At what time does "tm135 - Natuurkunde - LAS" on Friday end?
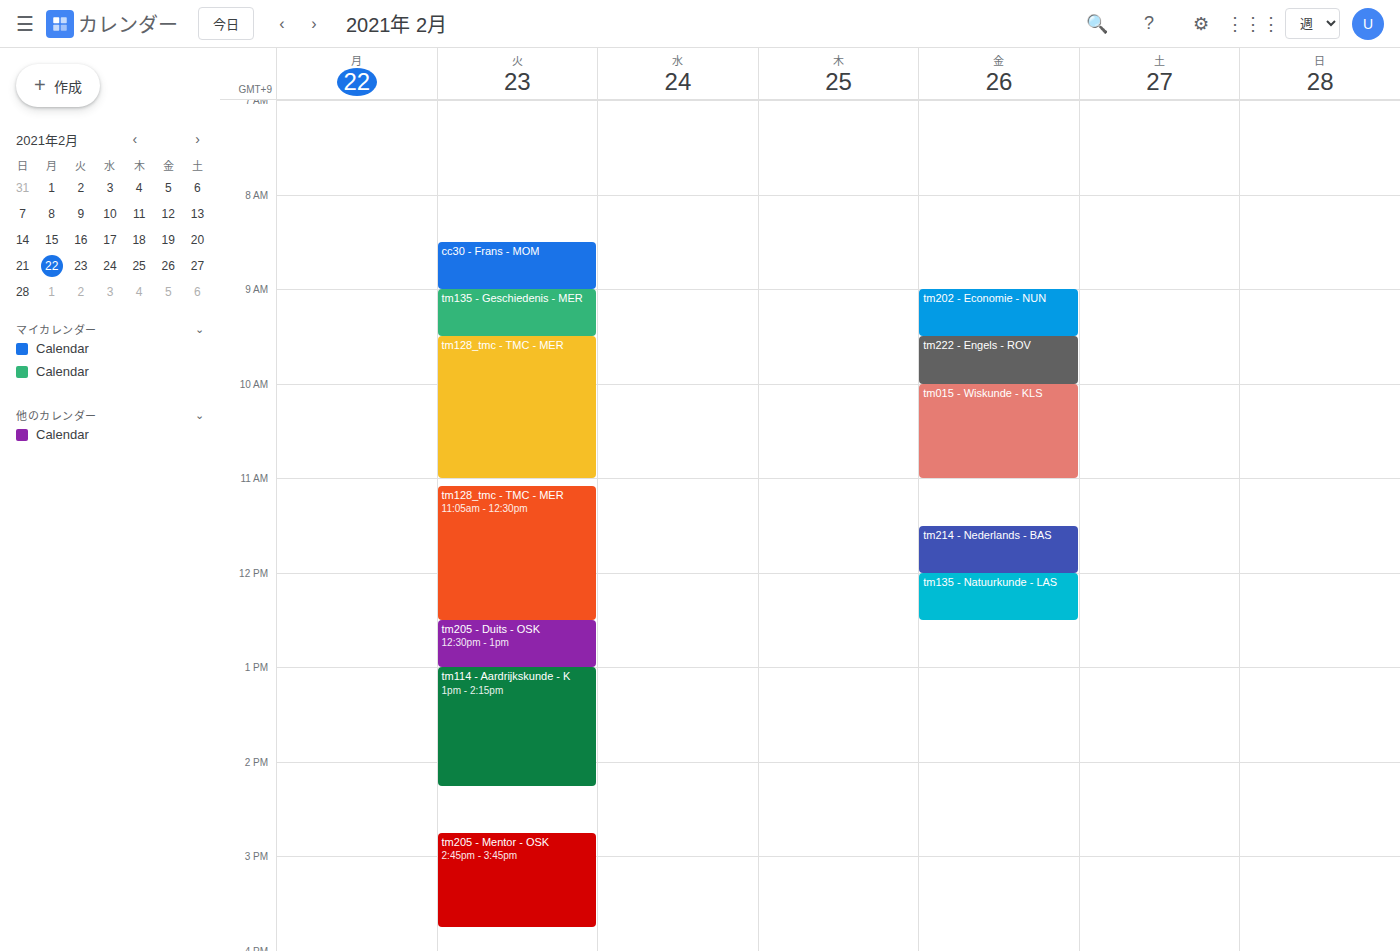
12:30 PM